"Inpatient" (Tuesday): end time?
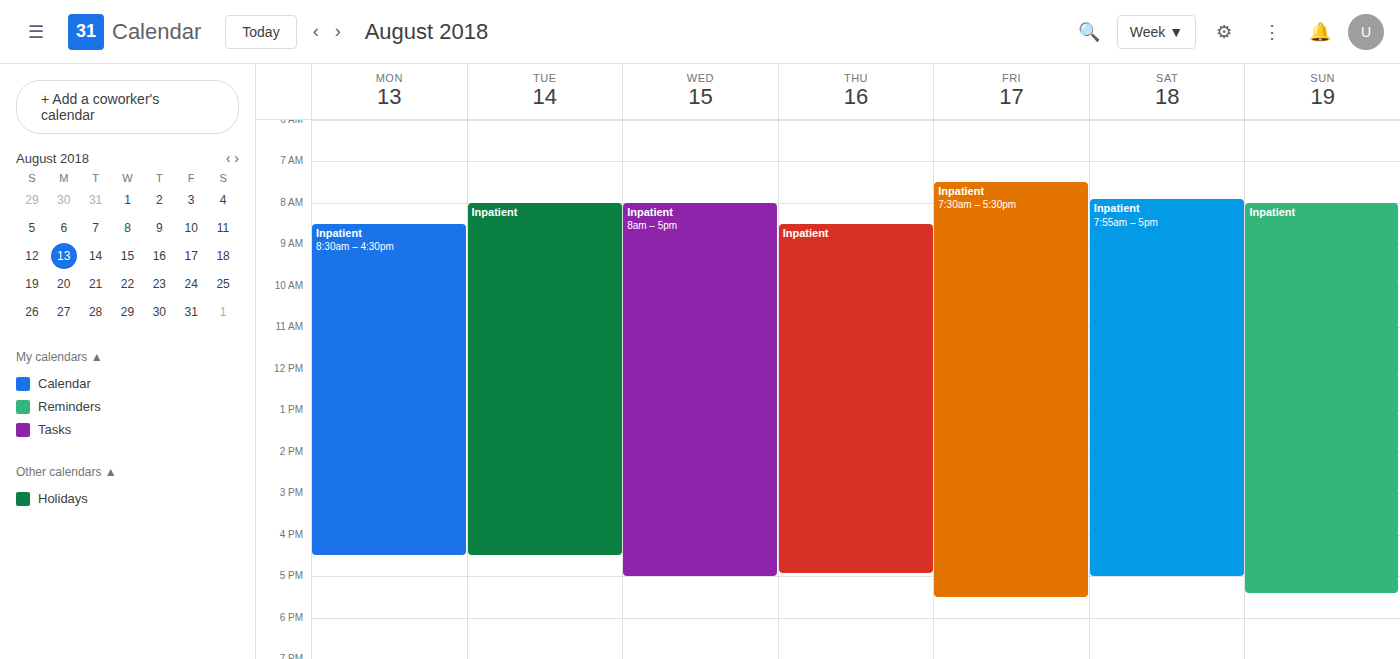
16:30